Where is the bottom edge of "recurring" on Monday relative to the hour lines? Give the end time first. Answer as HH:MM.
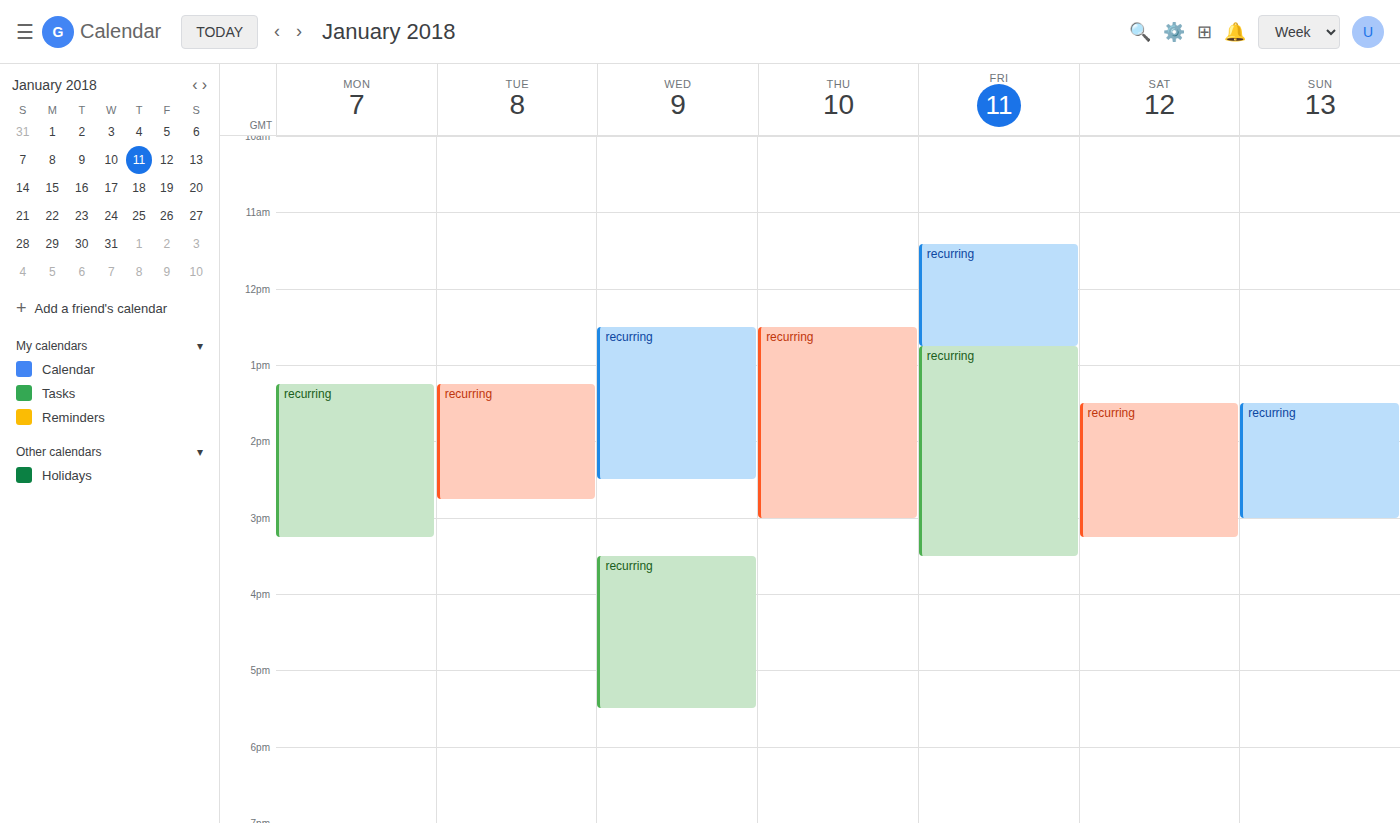
15:15 -- neither: a quarter of the way from the 15:00 line to the 16:00 line.